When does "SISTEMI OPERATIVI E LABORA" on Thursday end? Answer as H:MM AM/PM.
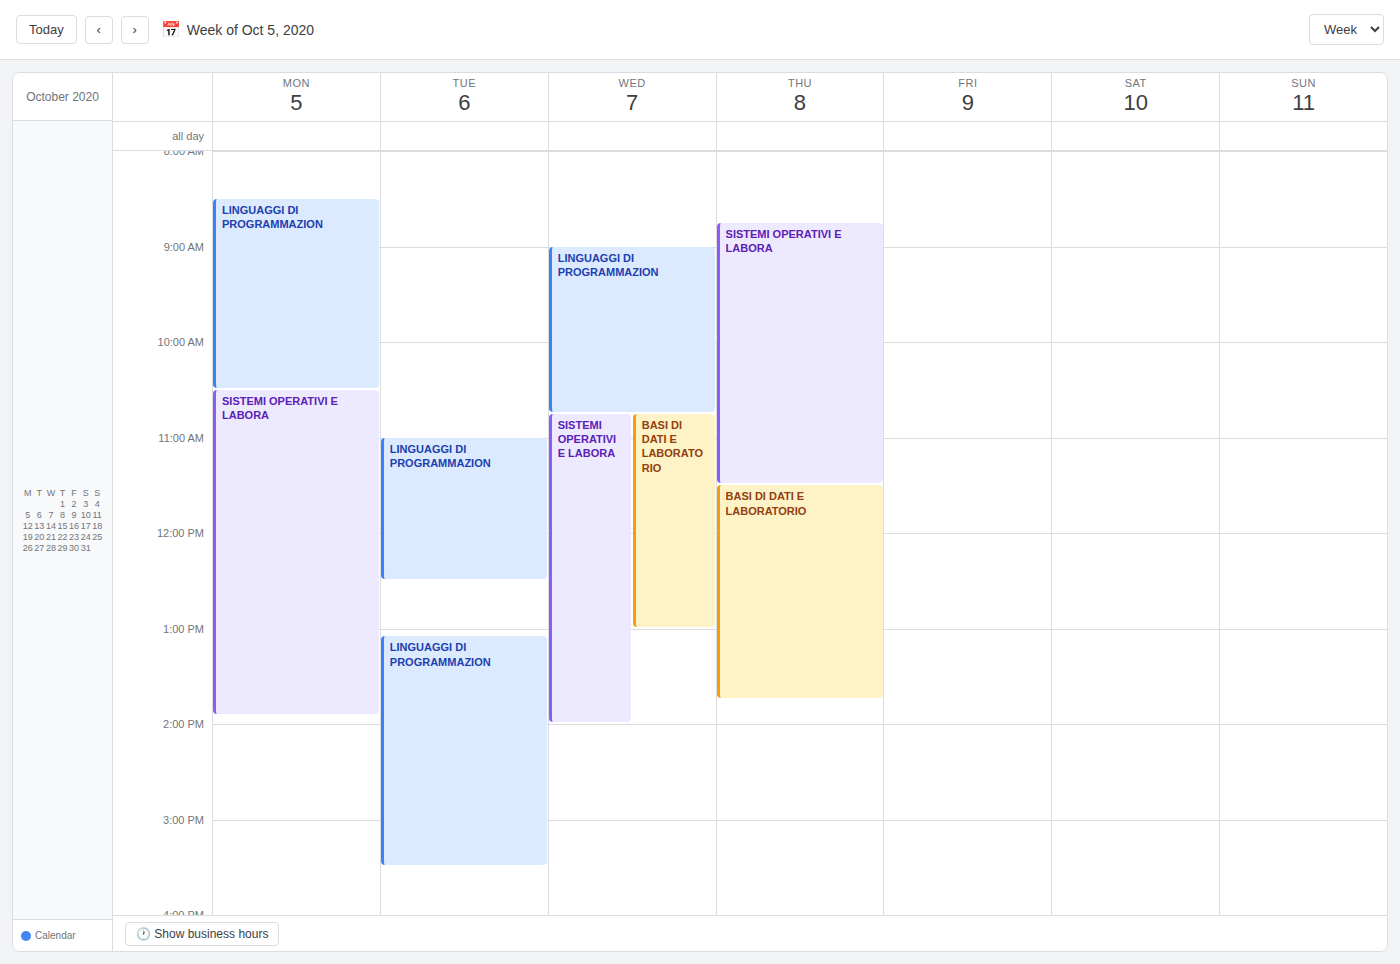
11:30 AM